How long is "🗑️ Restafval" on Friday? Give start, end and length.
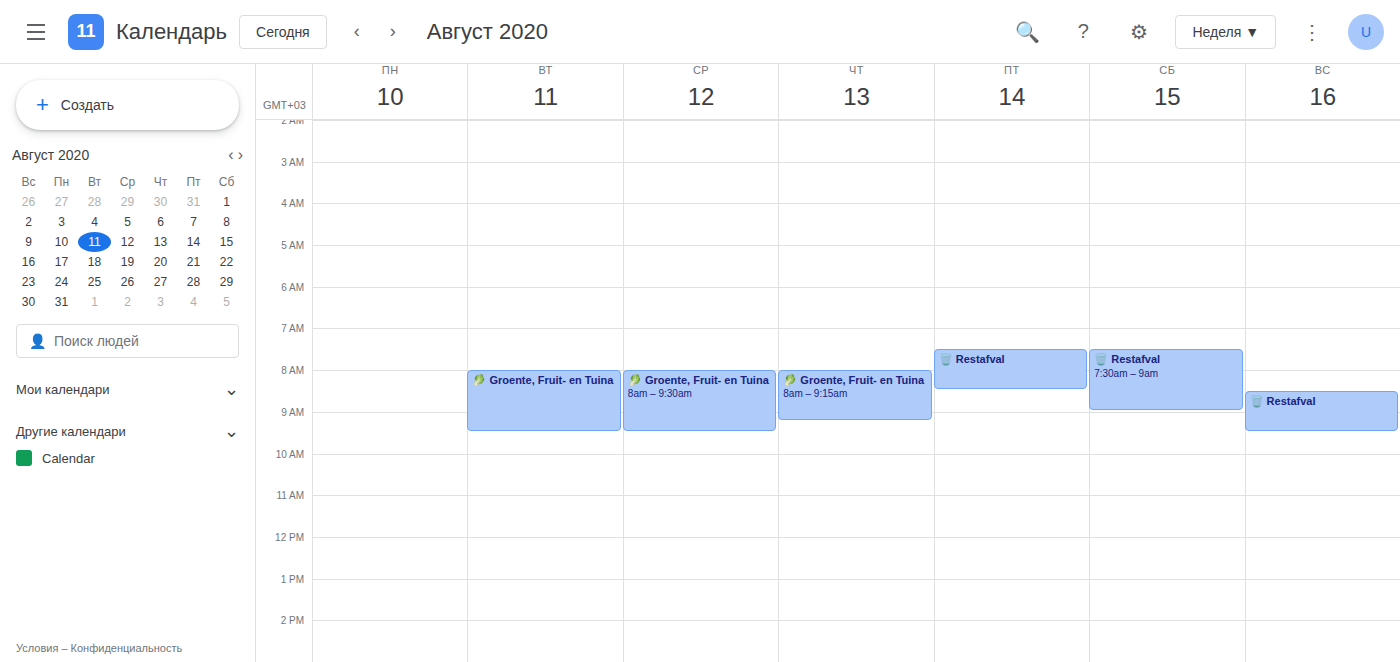
7:30 AM to 8:30 AM, 1 hour